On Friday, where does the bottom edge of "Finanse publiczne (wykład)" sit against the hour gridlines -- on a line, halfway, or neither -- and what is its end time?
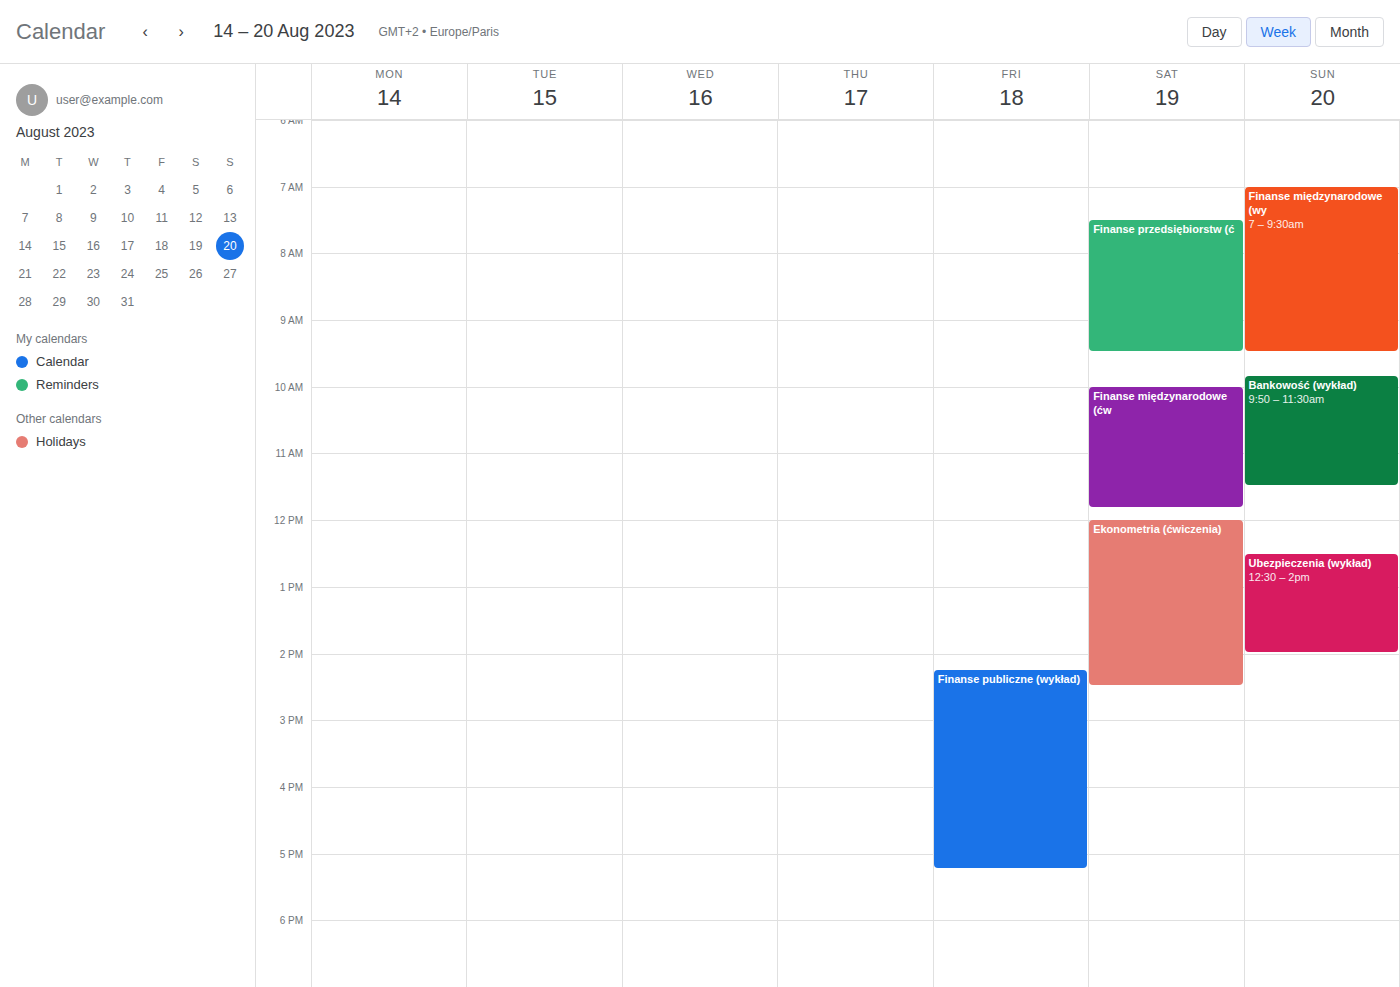
5:15 PM -- neither: a quarter of the way from the 5 PM line to the 6 PM line.